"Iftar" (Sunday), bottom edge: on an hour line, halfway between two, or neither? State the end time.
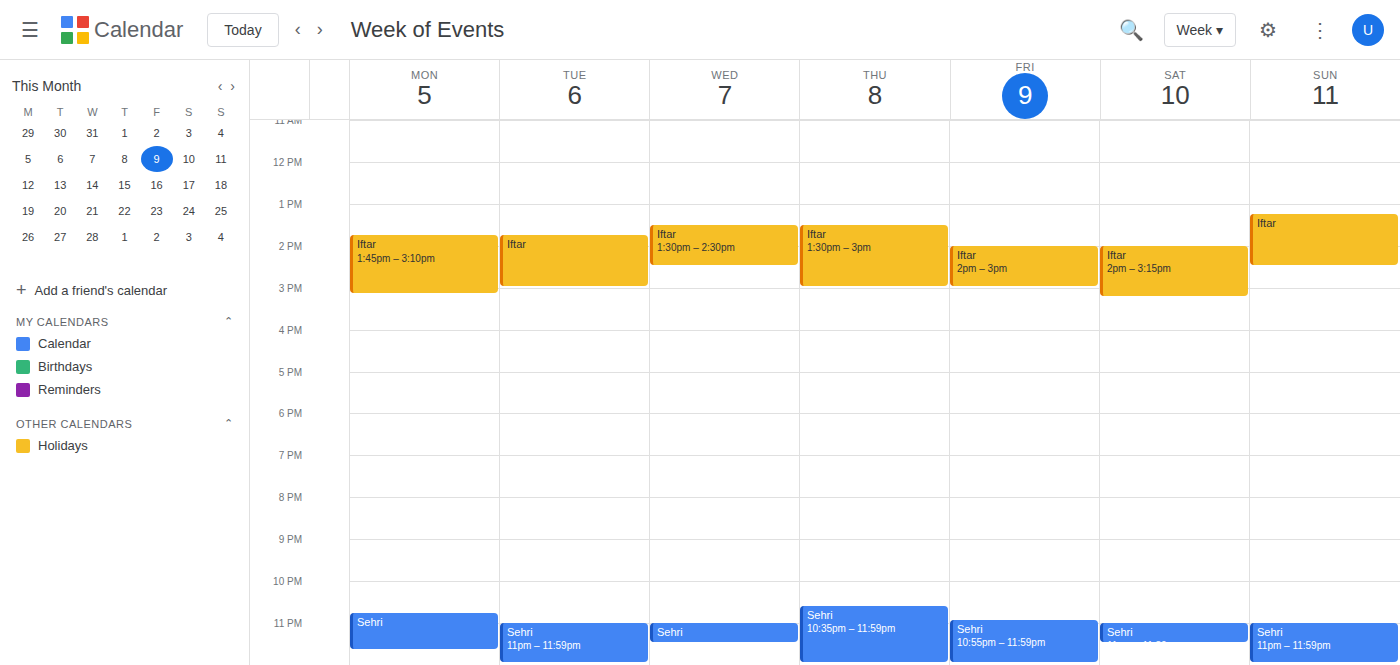
2:30 PM -- halfway between the 2 PM and 3 PM lines.